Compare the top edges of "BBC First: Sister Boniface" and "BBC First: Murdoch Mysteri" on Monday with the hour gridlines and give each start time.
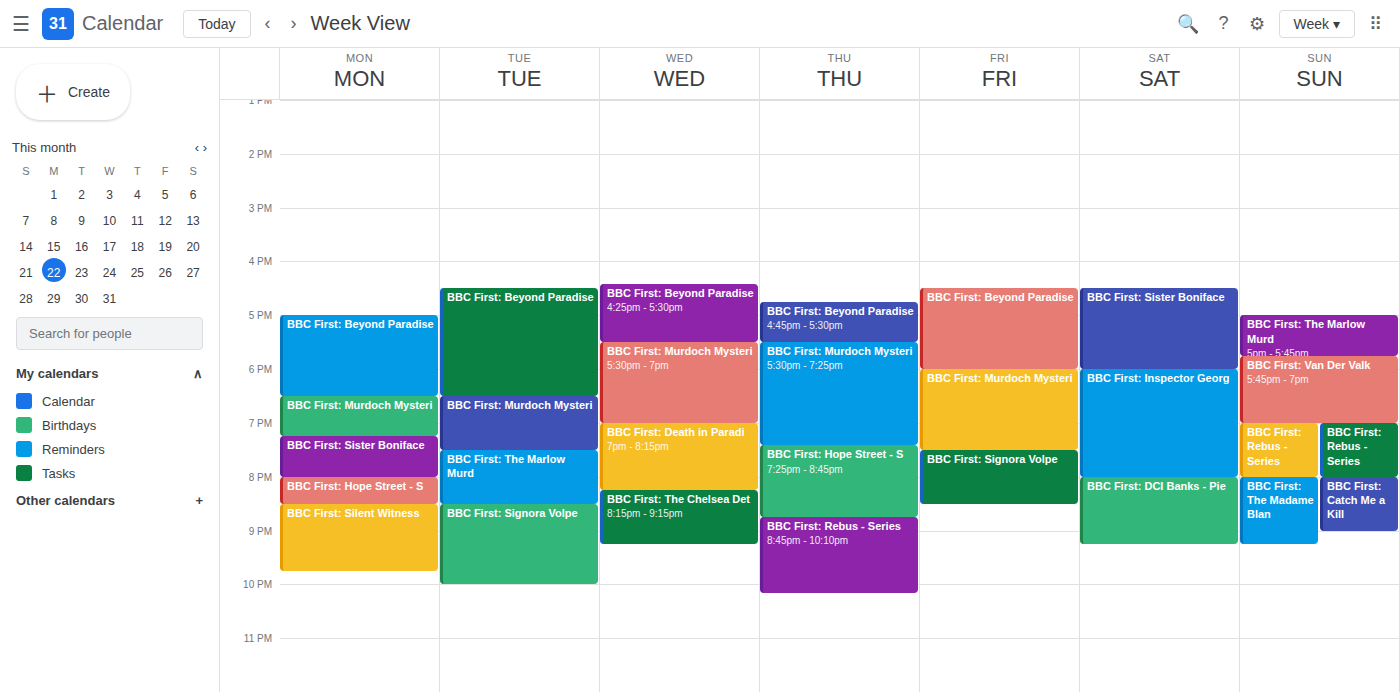
"BBC First: Sister Boniface": 7:15 PM, neither: a quarter of the way from the 7 PM line to the 8 PM line. "BBC First: Murdoch Mysteri": 6:30 PM, halfway between the 6 PM and 7 PM lines.